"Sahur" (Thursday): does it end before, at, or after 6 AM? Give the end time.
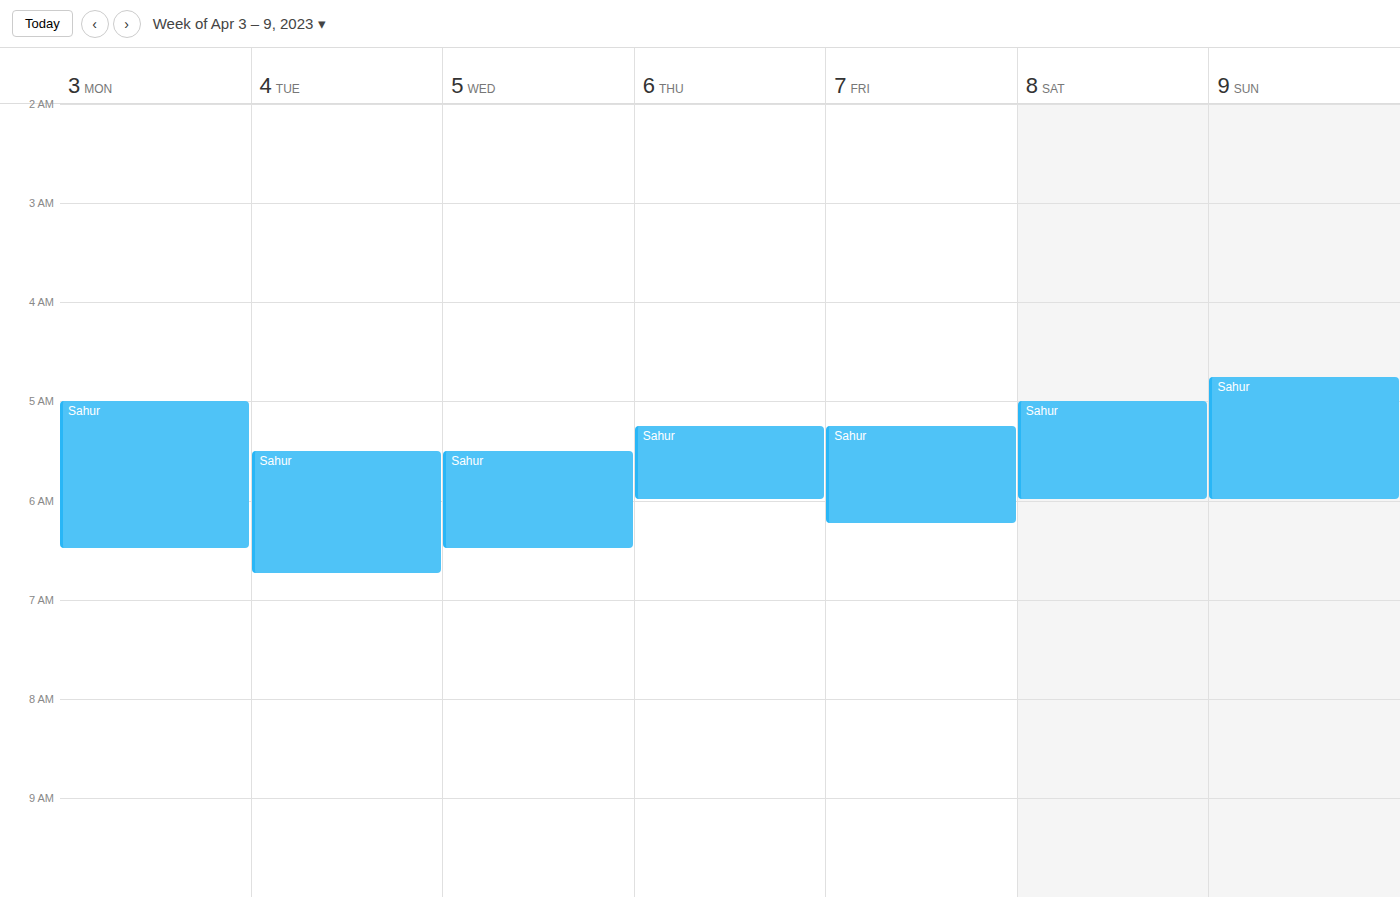
6:00 AM -- exactly at 6 AM, on the 6 AM line.